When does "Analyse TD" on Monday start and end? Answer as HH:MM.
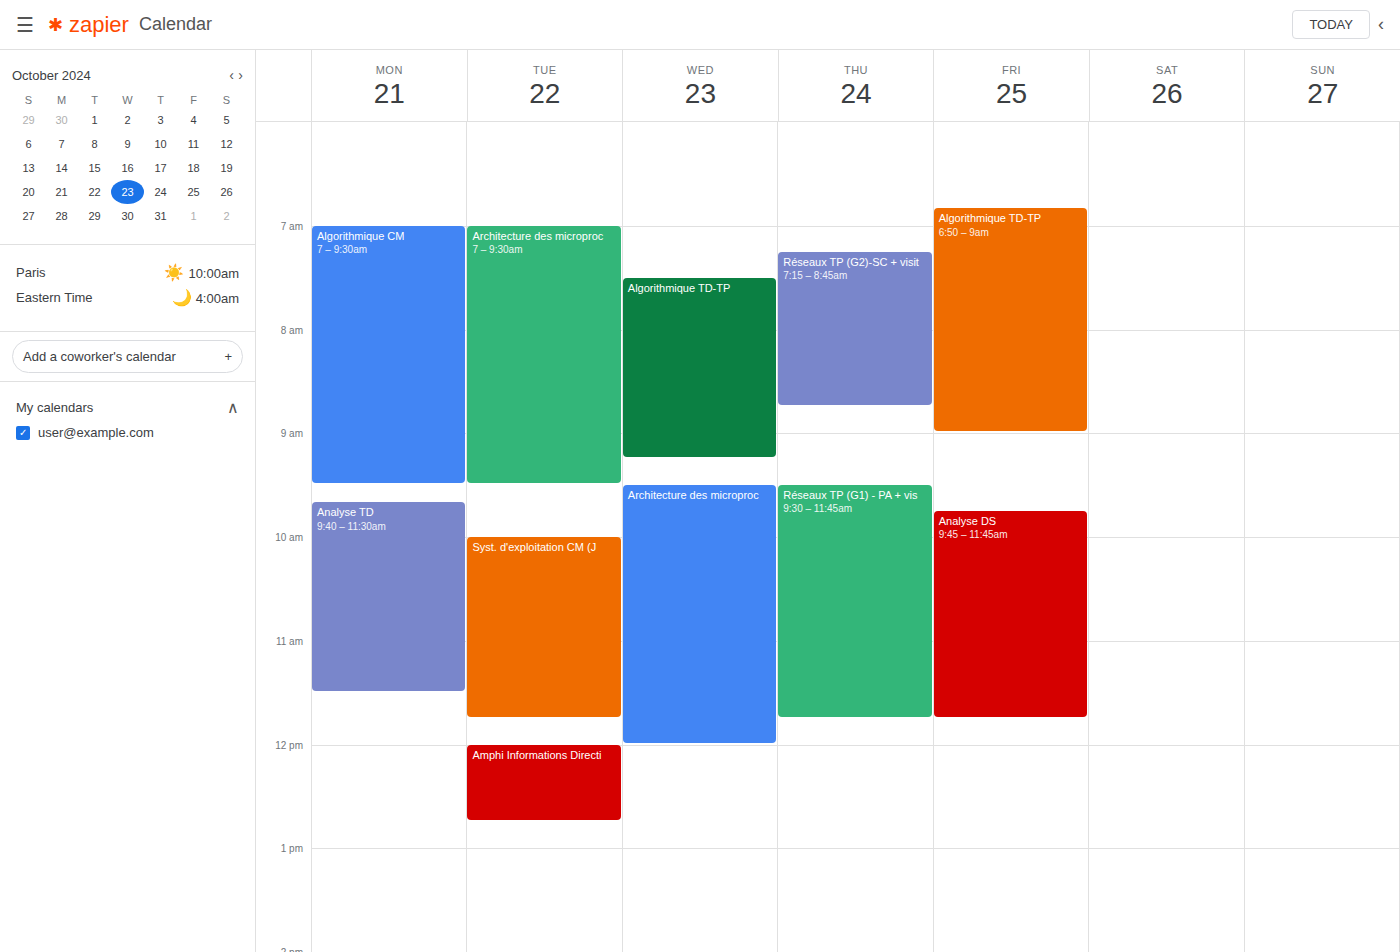
09:40 to 11:30